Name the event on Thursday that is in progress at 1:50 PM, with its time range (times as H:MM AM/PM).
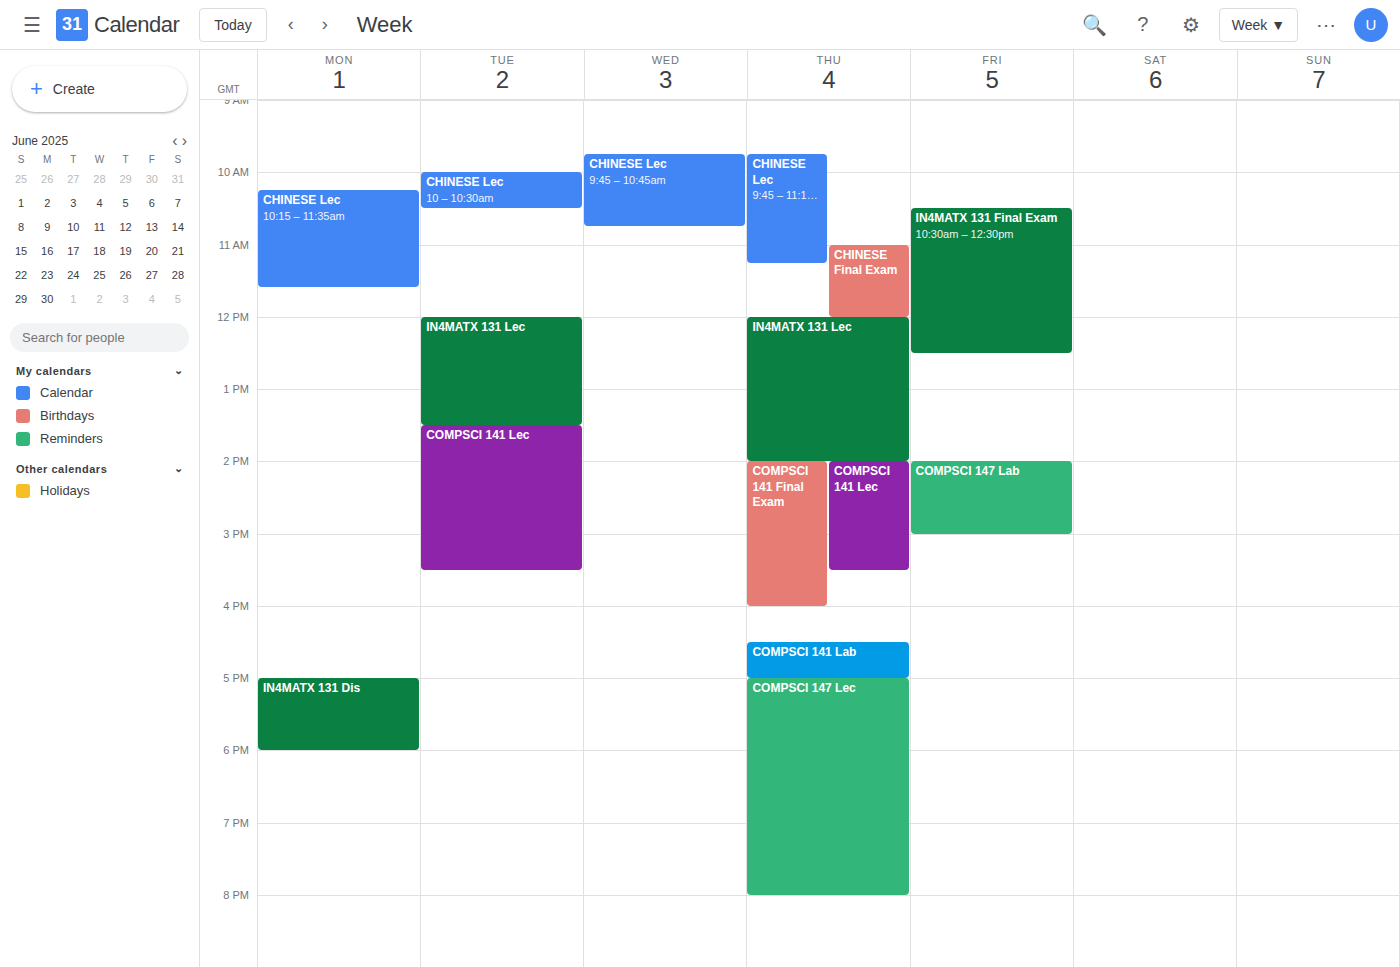
"IN4MATX 131 Lec", 12:00 PM to 2:00 PM